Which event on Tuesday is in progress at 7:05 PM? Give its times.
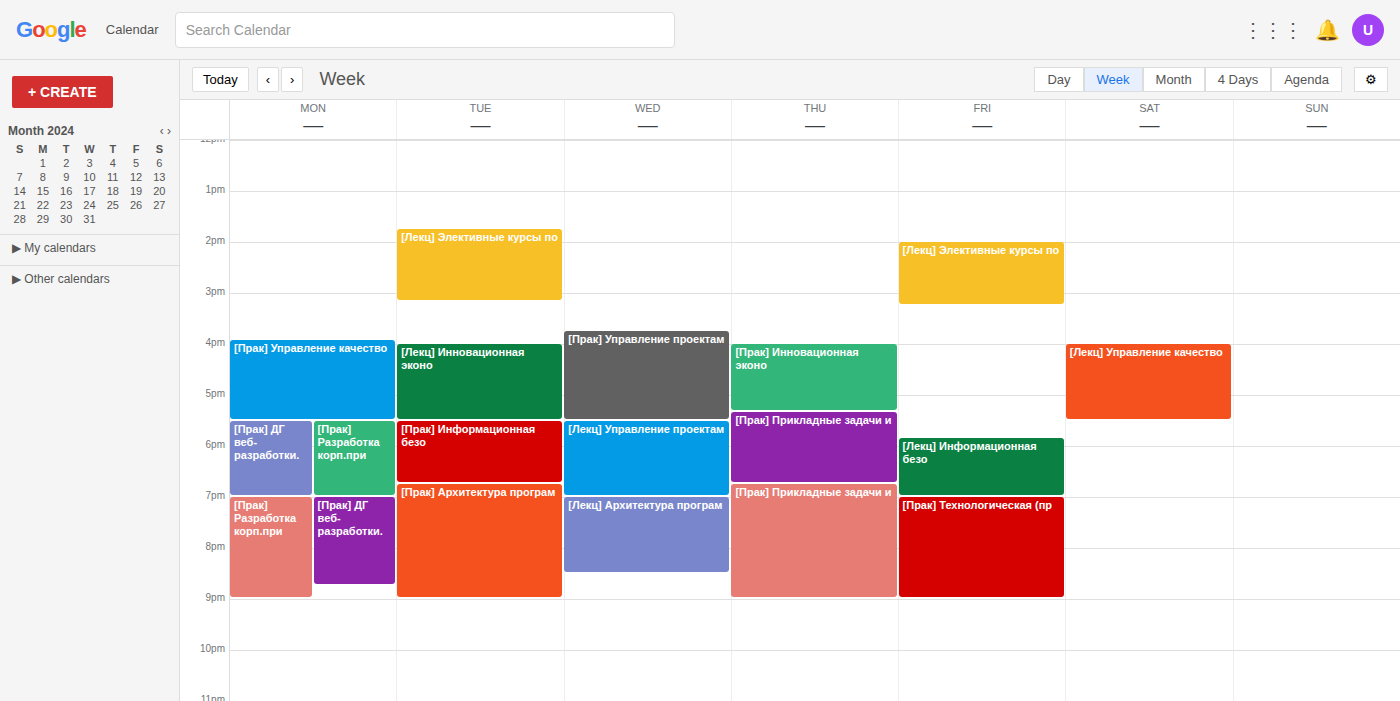
"[Прак] Архитектура програм", 6:45 PM to 9:00 PM